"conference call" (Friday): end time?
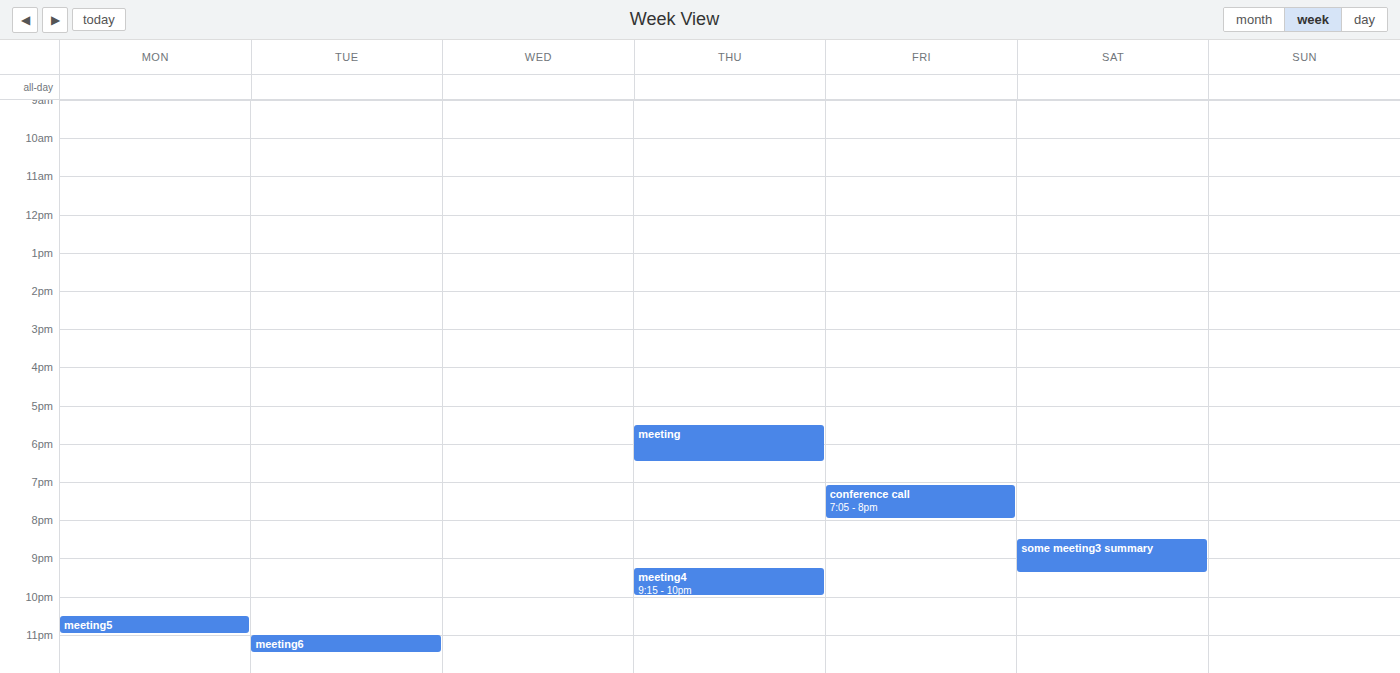
8:00 PM